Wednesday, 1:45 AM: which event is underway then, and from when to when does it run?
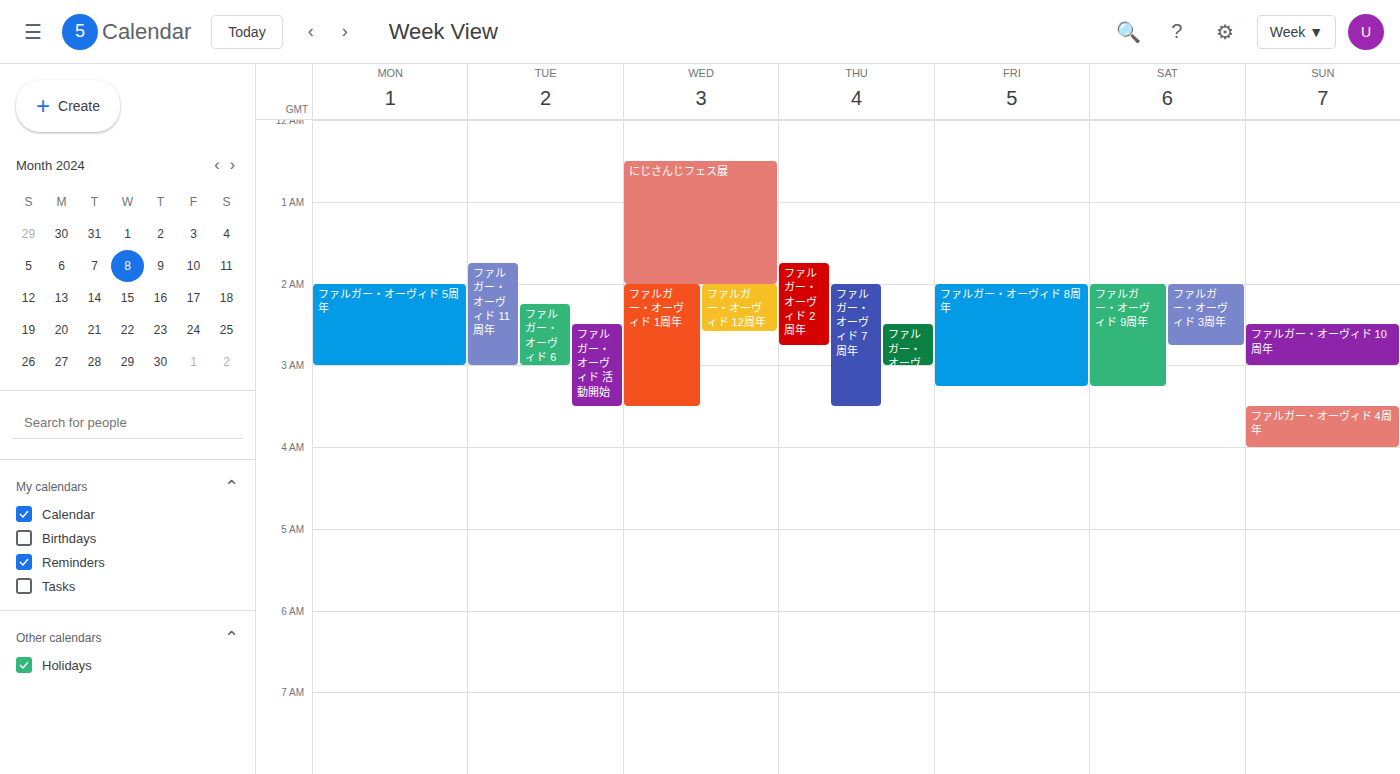
"にじさんじフェス展", 12:30 AM to 2:00 AM